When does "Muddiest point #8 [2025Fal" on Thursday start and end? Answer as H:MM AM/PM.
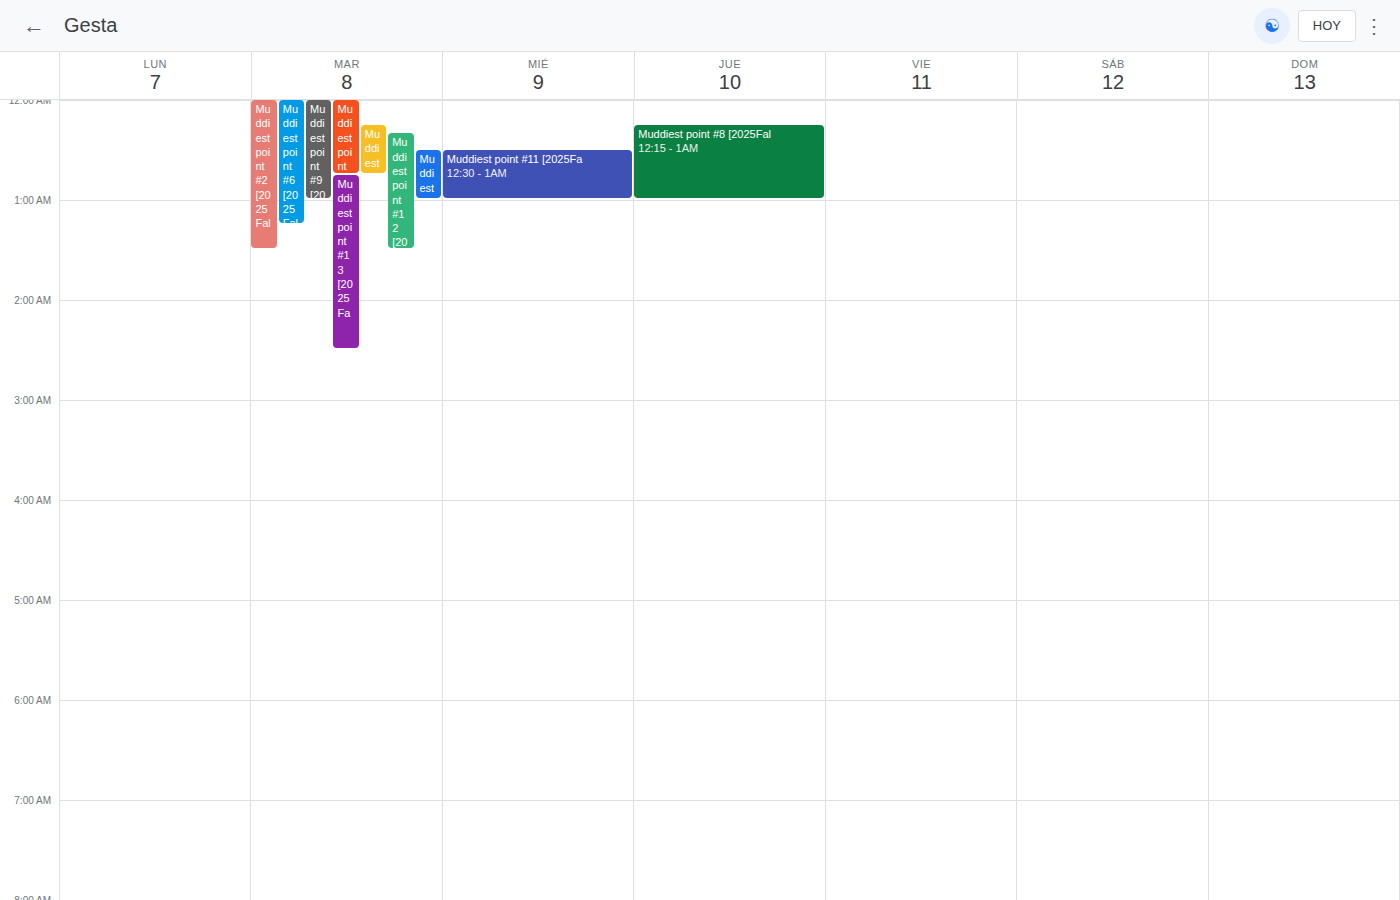
12:15 AM to 1:00 AM